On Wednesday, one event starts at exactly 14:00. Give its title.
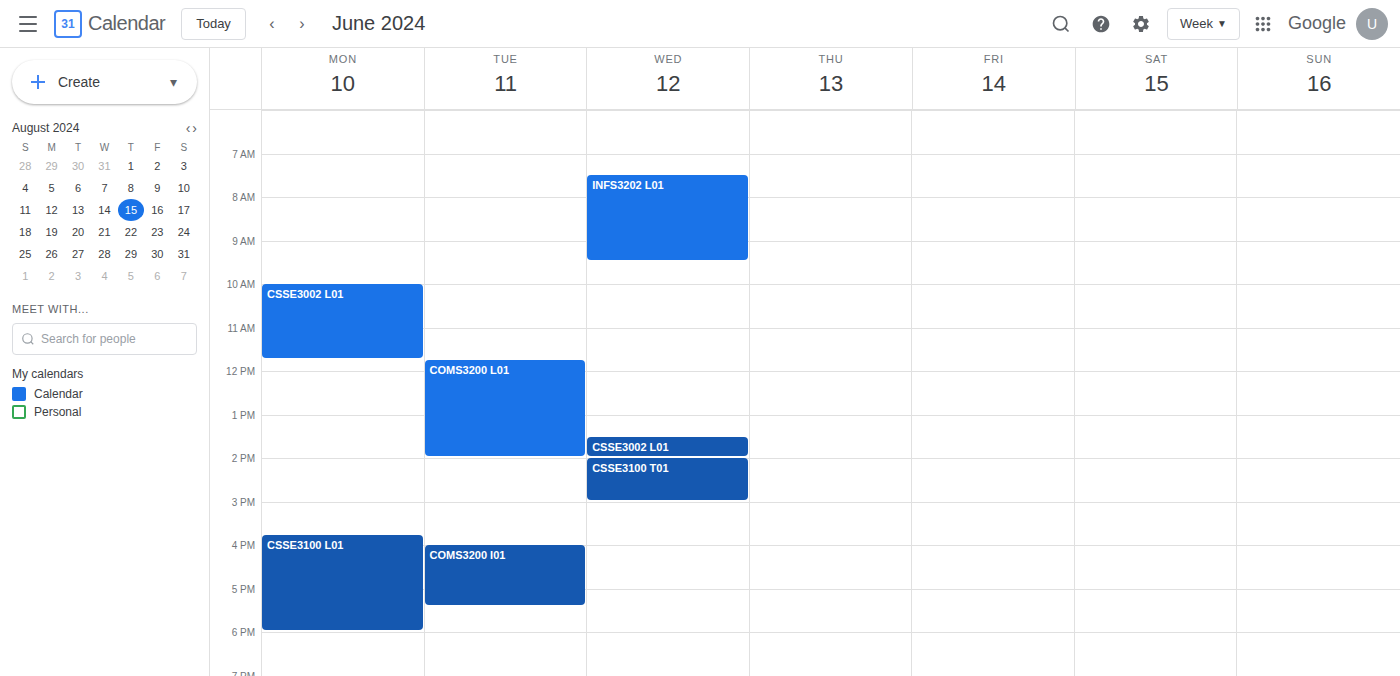
"CSSE3100 T01"